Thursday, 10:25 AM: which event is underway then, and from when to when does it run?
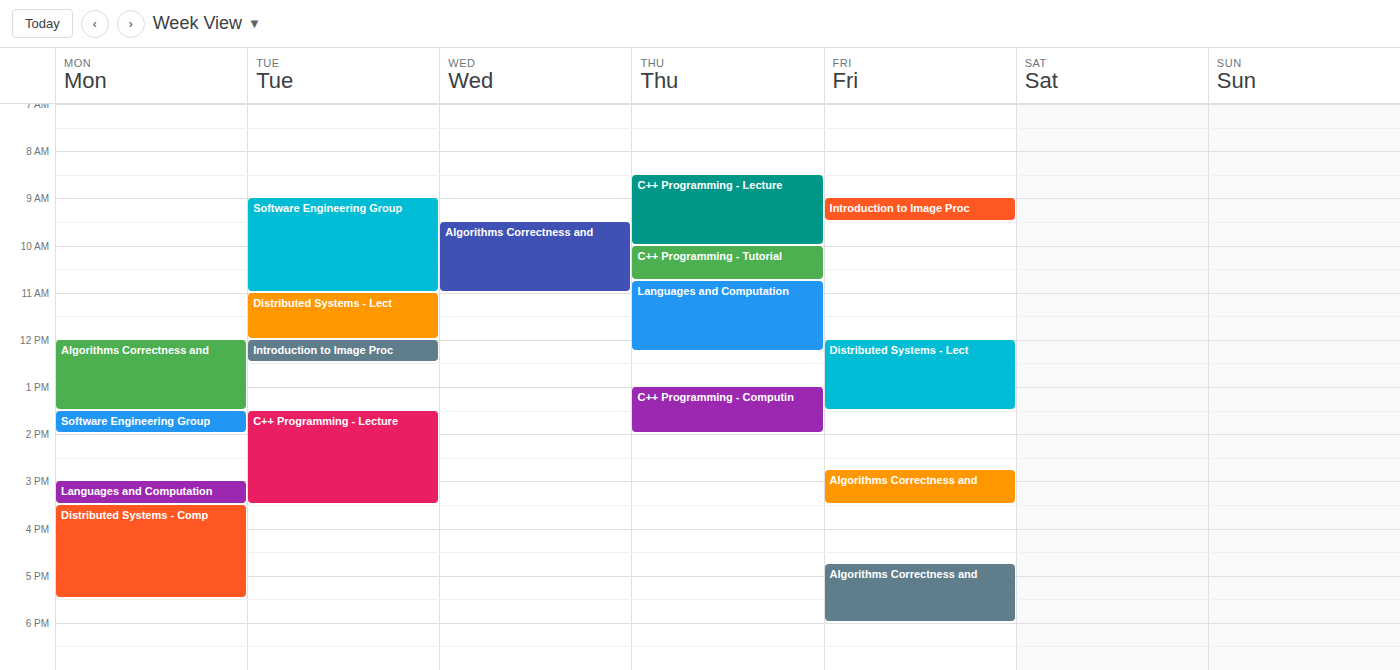
"C++ Programming - Tutorial", 10:00 AM to 10:45 AM